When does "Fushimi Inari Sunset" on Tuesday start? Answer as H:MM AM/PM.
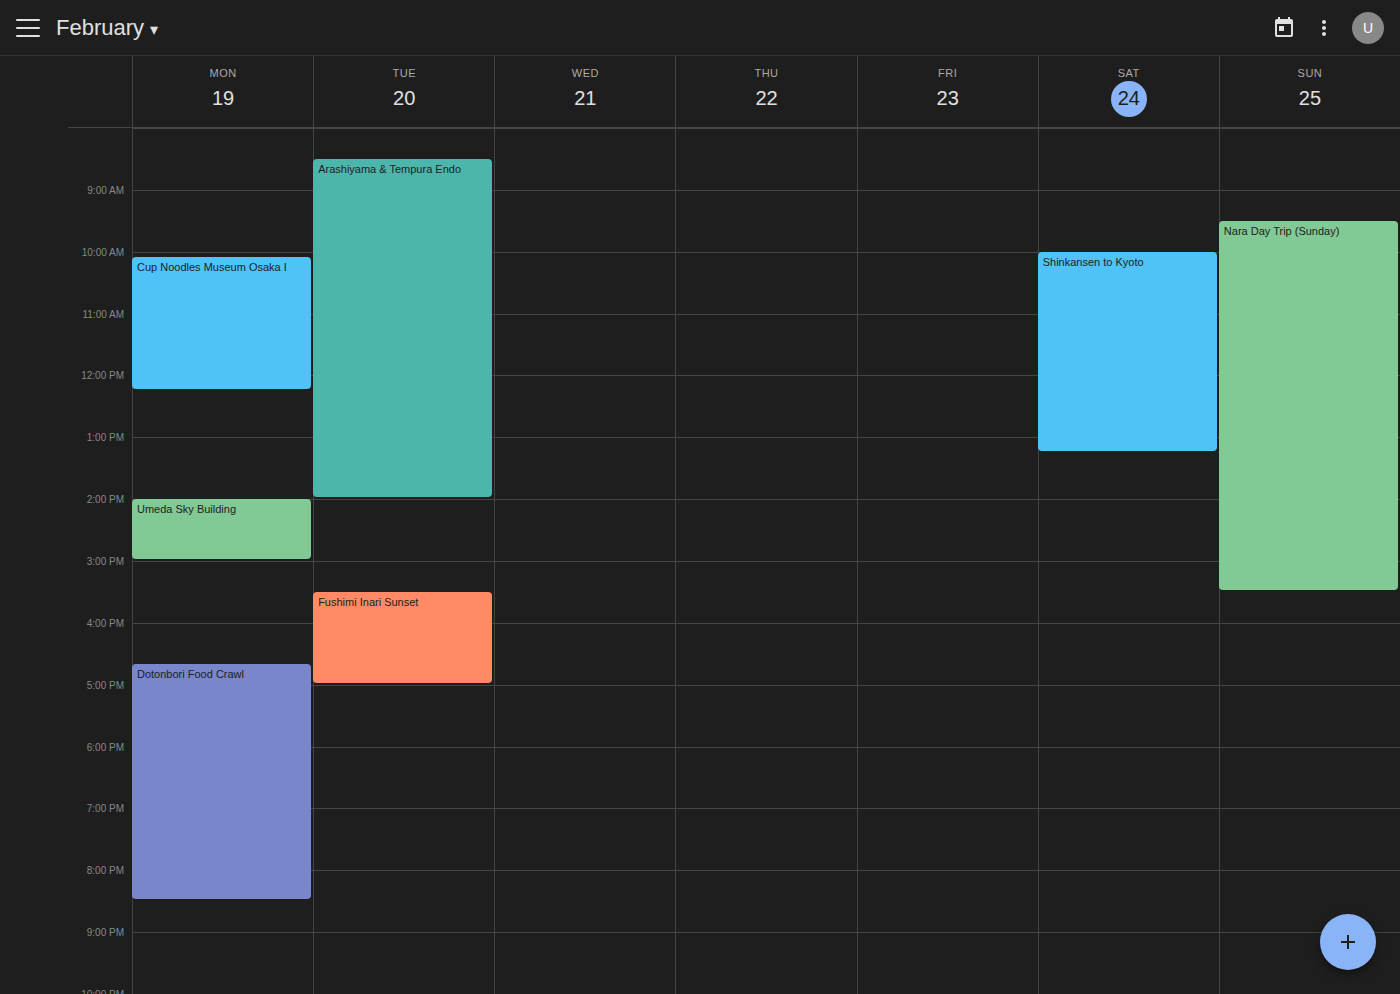
3:30 PM